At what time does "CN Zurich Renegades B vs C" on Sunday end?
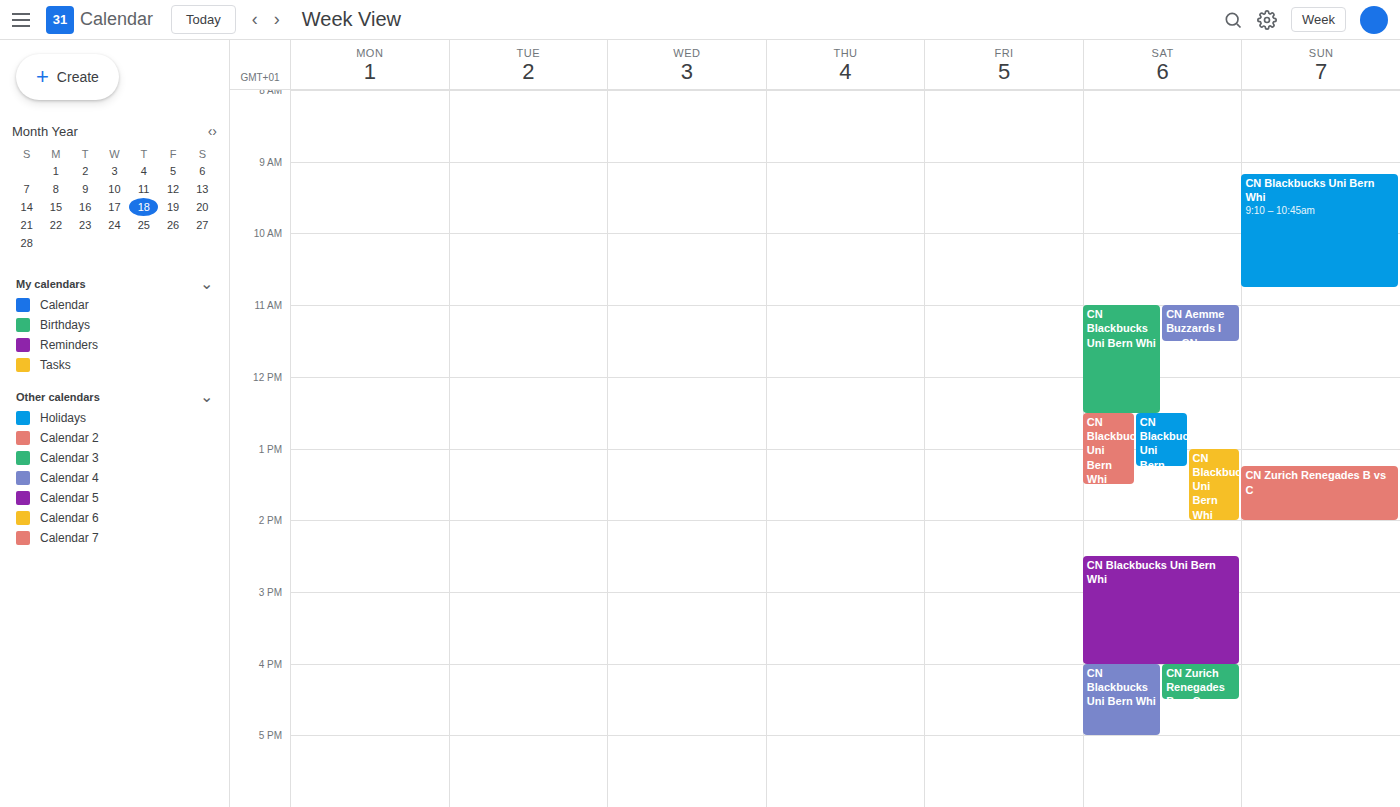
14:00